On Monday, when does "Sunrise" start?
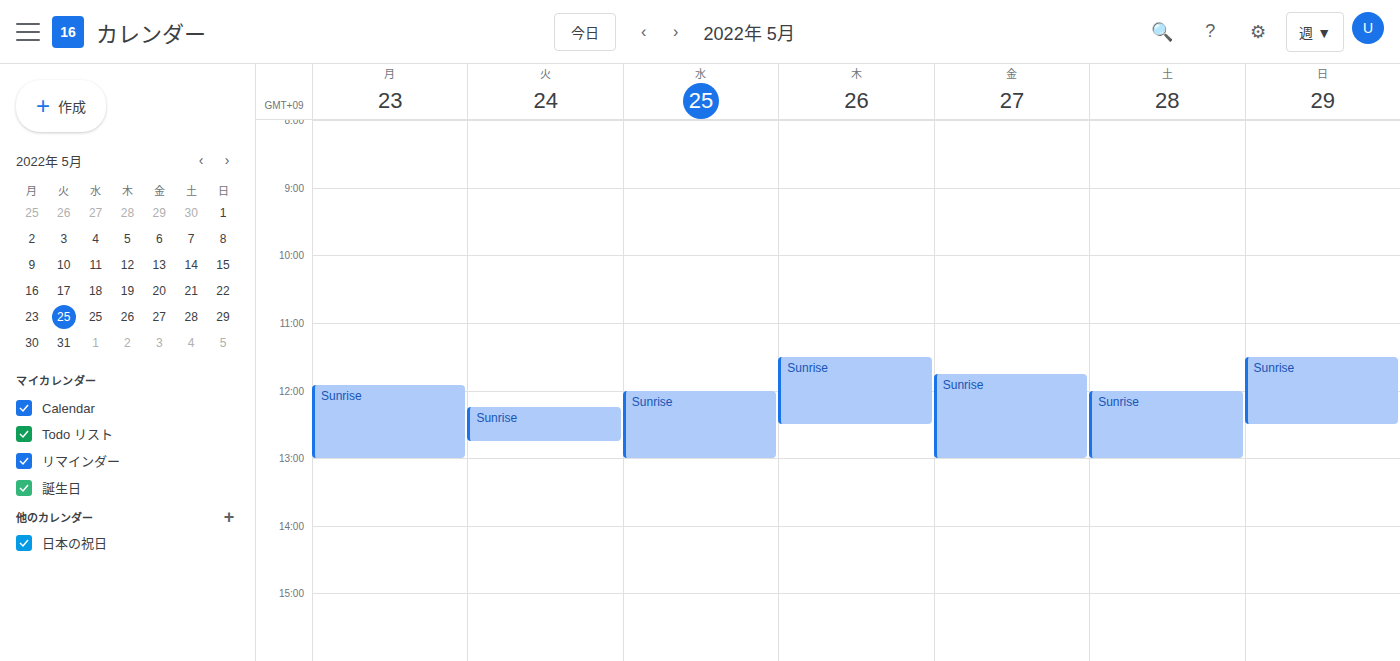
11:55 AM